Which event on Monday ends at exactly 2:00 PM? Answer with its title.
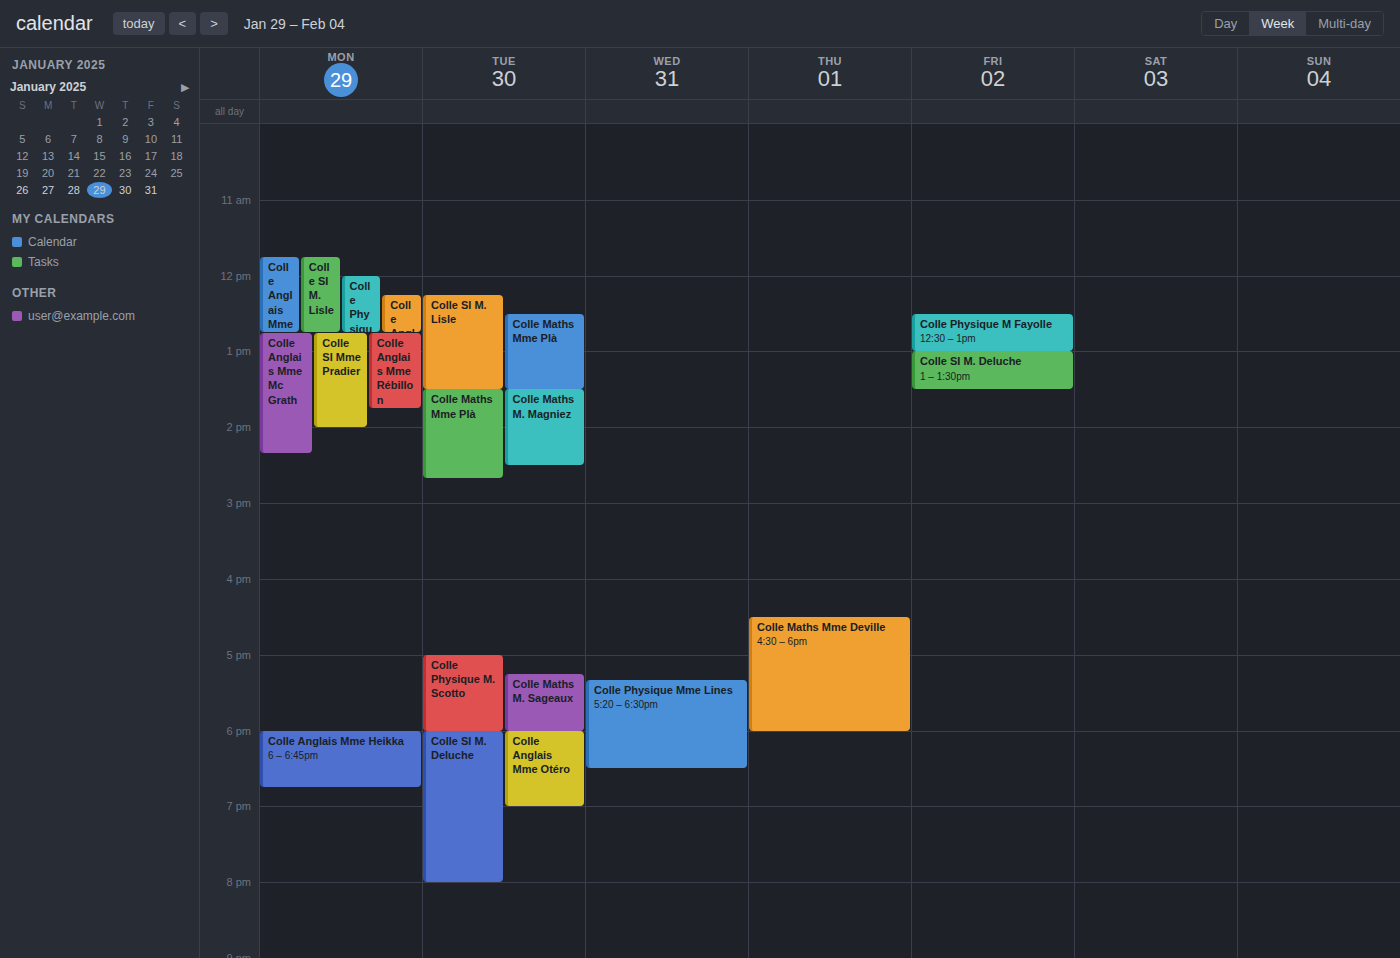
"Colle SI Mme Pradier"